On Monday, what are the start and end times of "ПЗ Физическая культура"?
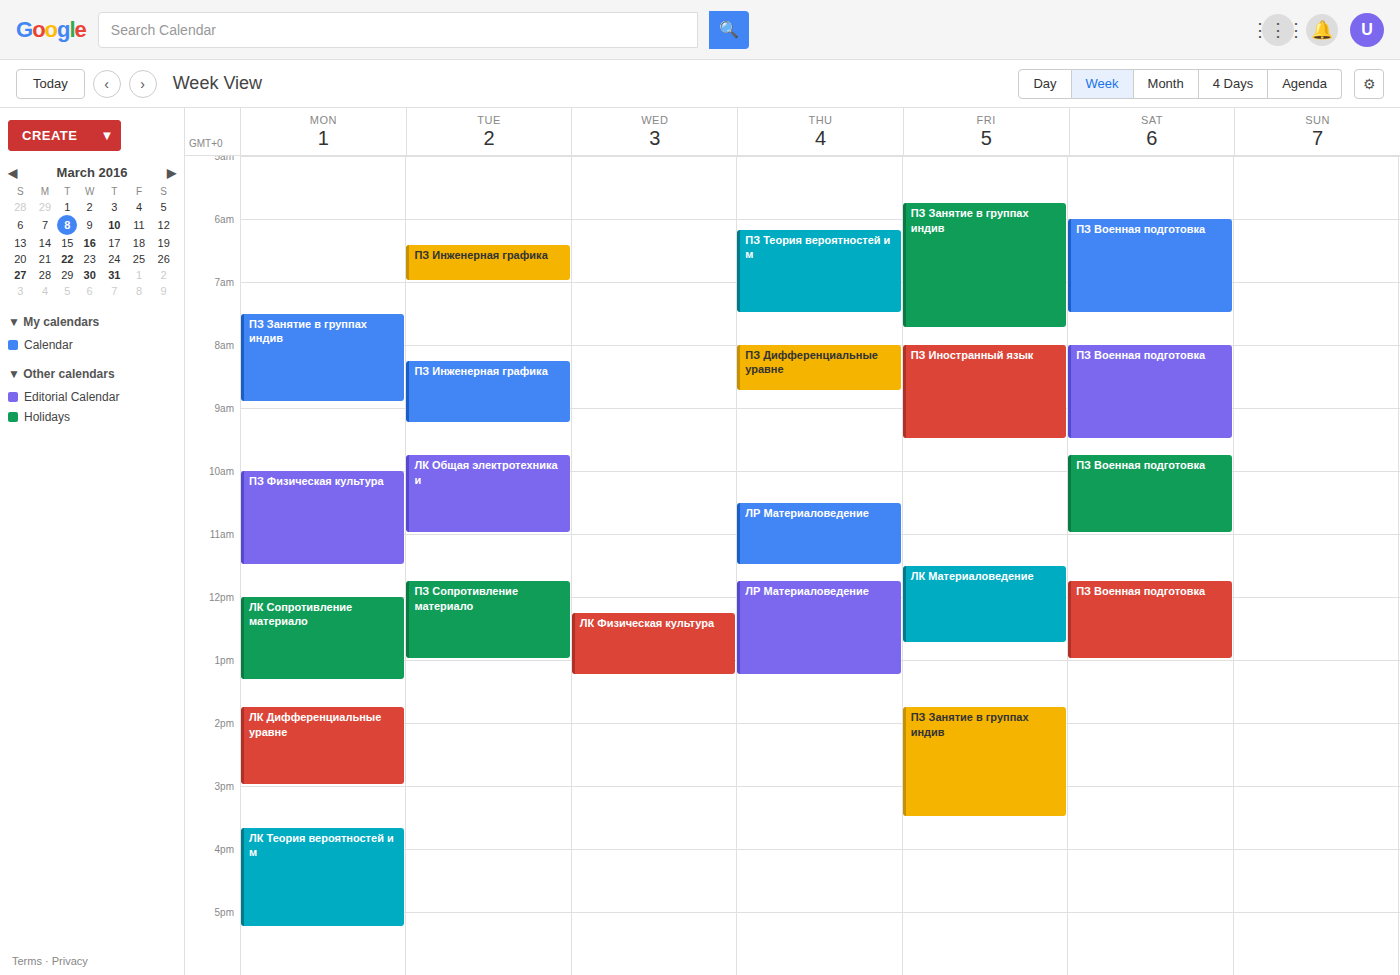
10:00 AM to 11:30 AM